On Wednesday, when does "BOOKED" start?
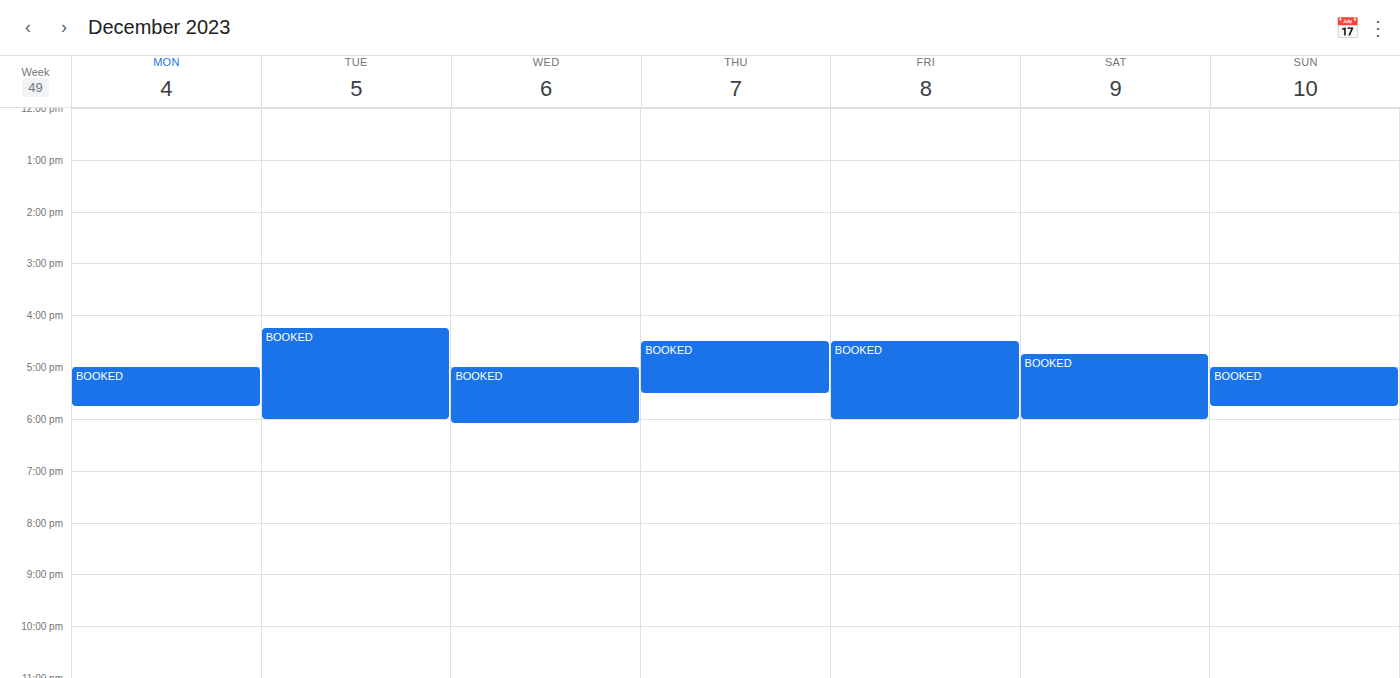
5:00 PM